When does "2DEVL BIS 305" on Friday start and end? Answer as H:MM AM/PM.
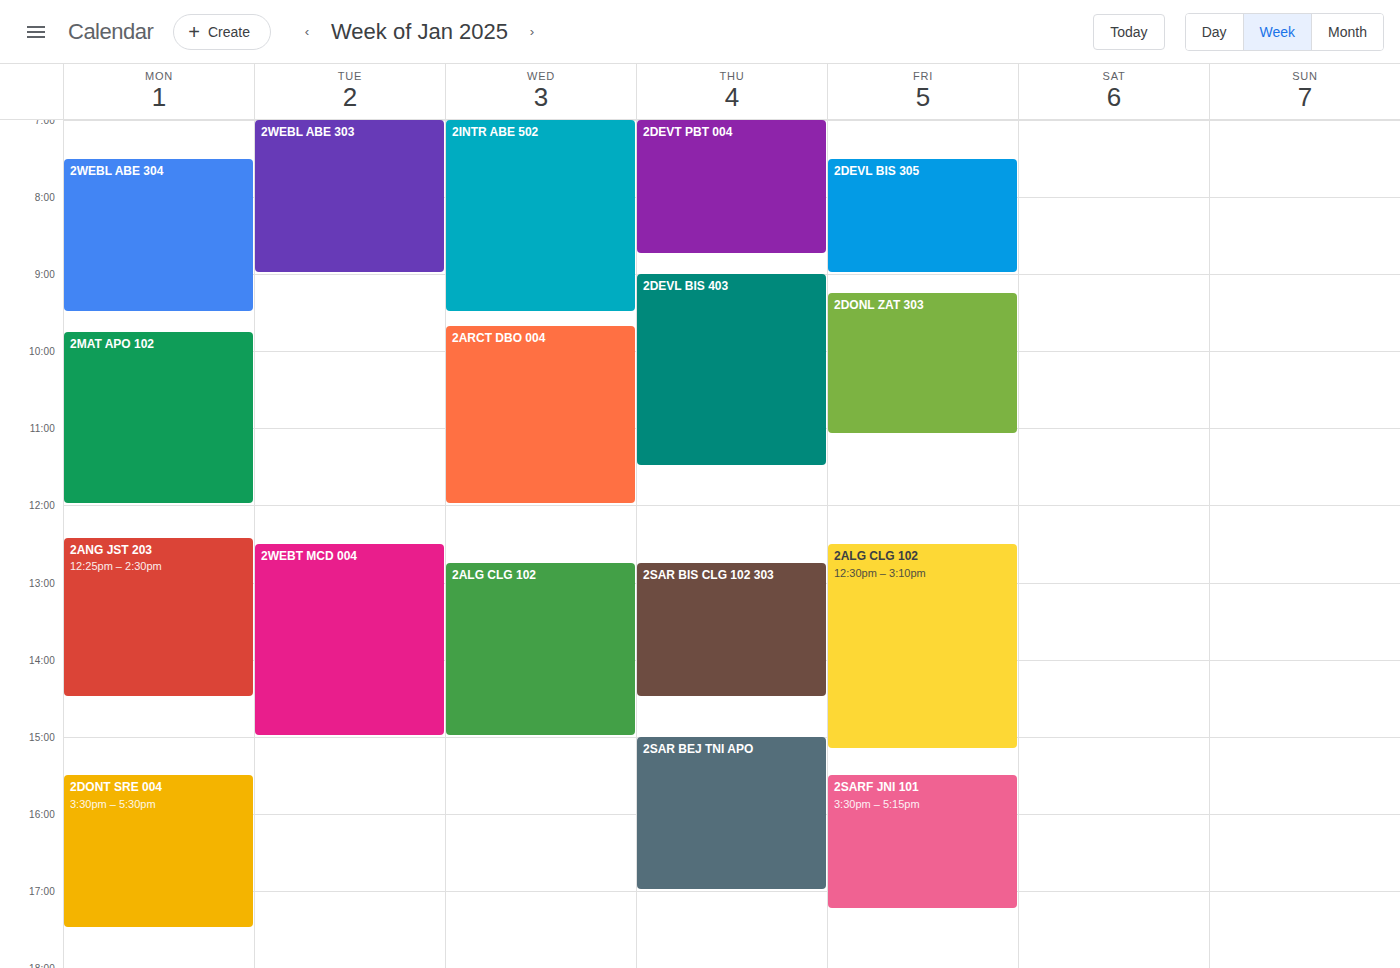
7:30 AM to 9:00 AM